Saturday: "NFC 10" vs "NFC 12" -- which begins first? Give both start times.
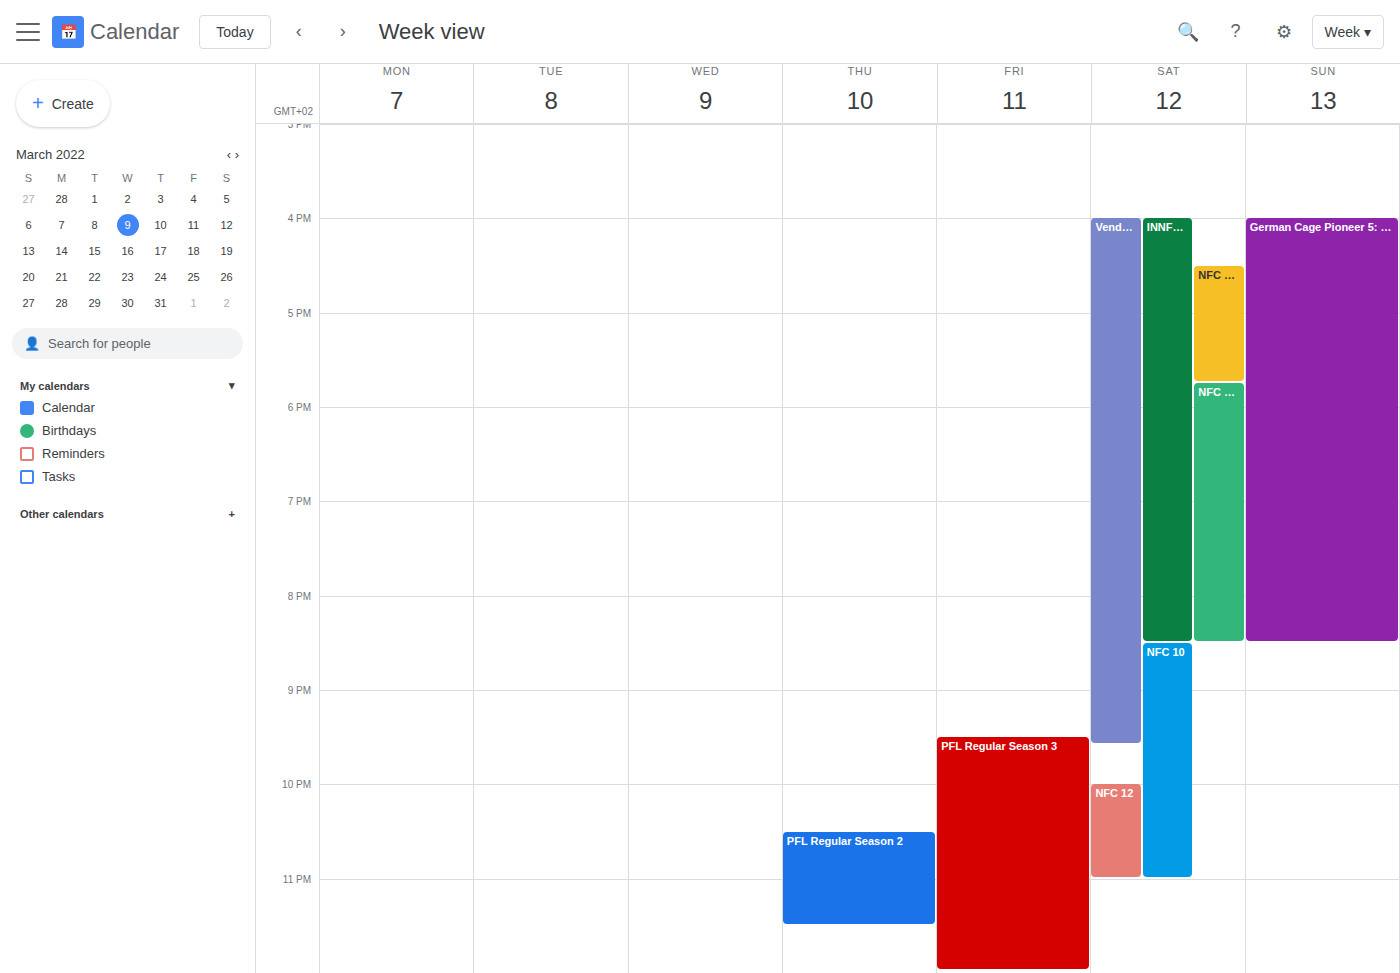
"NFC 10" 8:30 PM; "NFC 12" 10:00 PM.